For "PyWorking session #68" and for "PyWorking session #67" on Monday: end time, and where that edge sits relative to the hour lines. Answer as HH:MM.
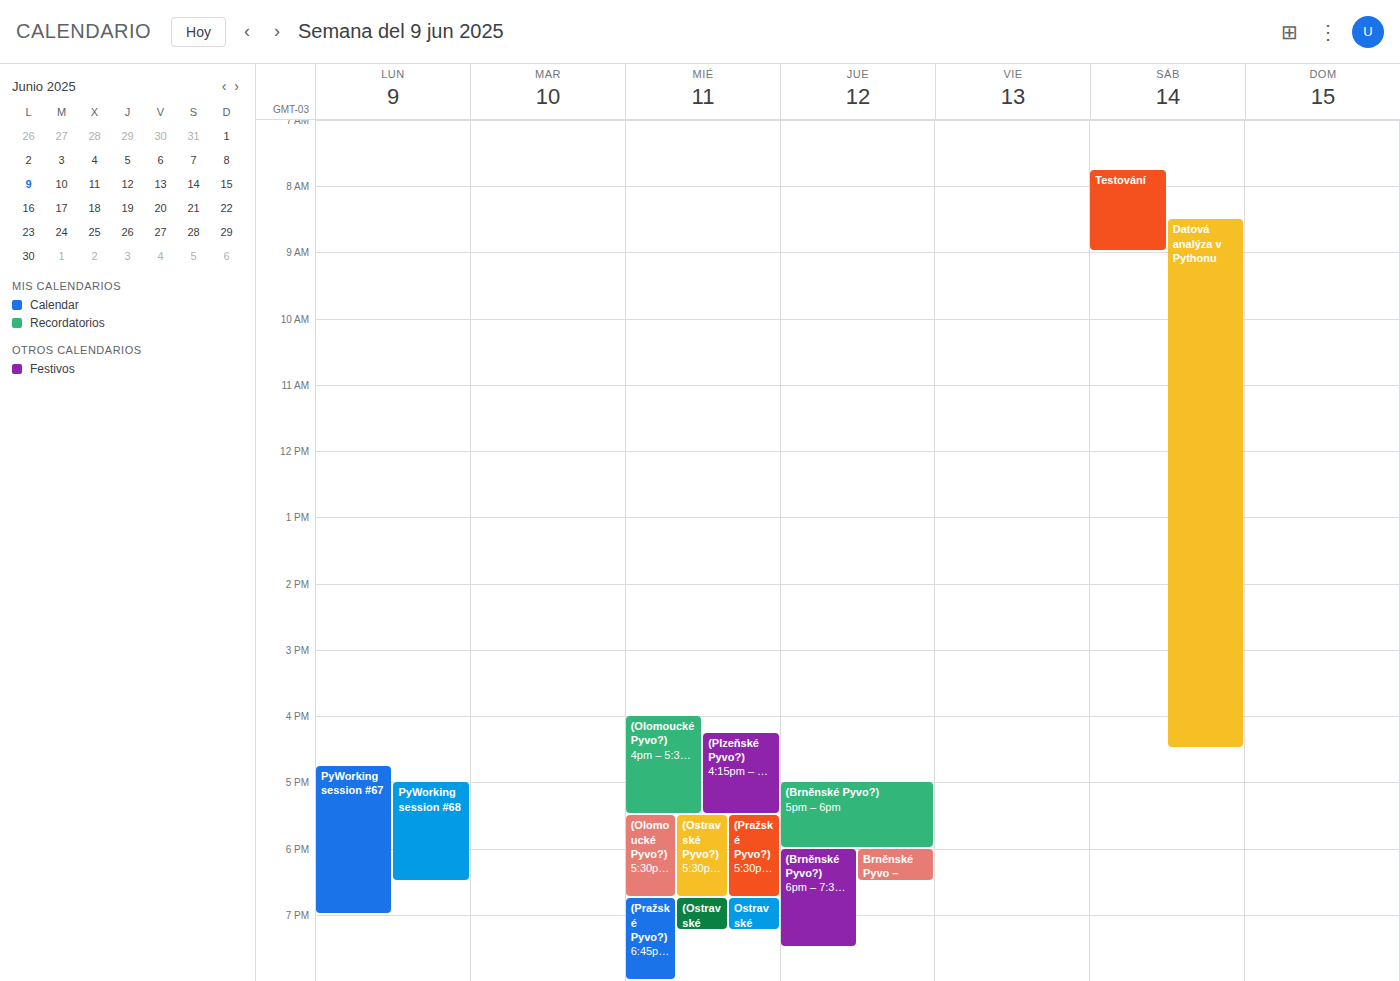
"PyWorking session #68": 18:30, halfway between the 18:00 and 19:00 lines. "PyWorking session #67": 19:00, exactly on the 19:00 line.